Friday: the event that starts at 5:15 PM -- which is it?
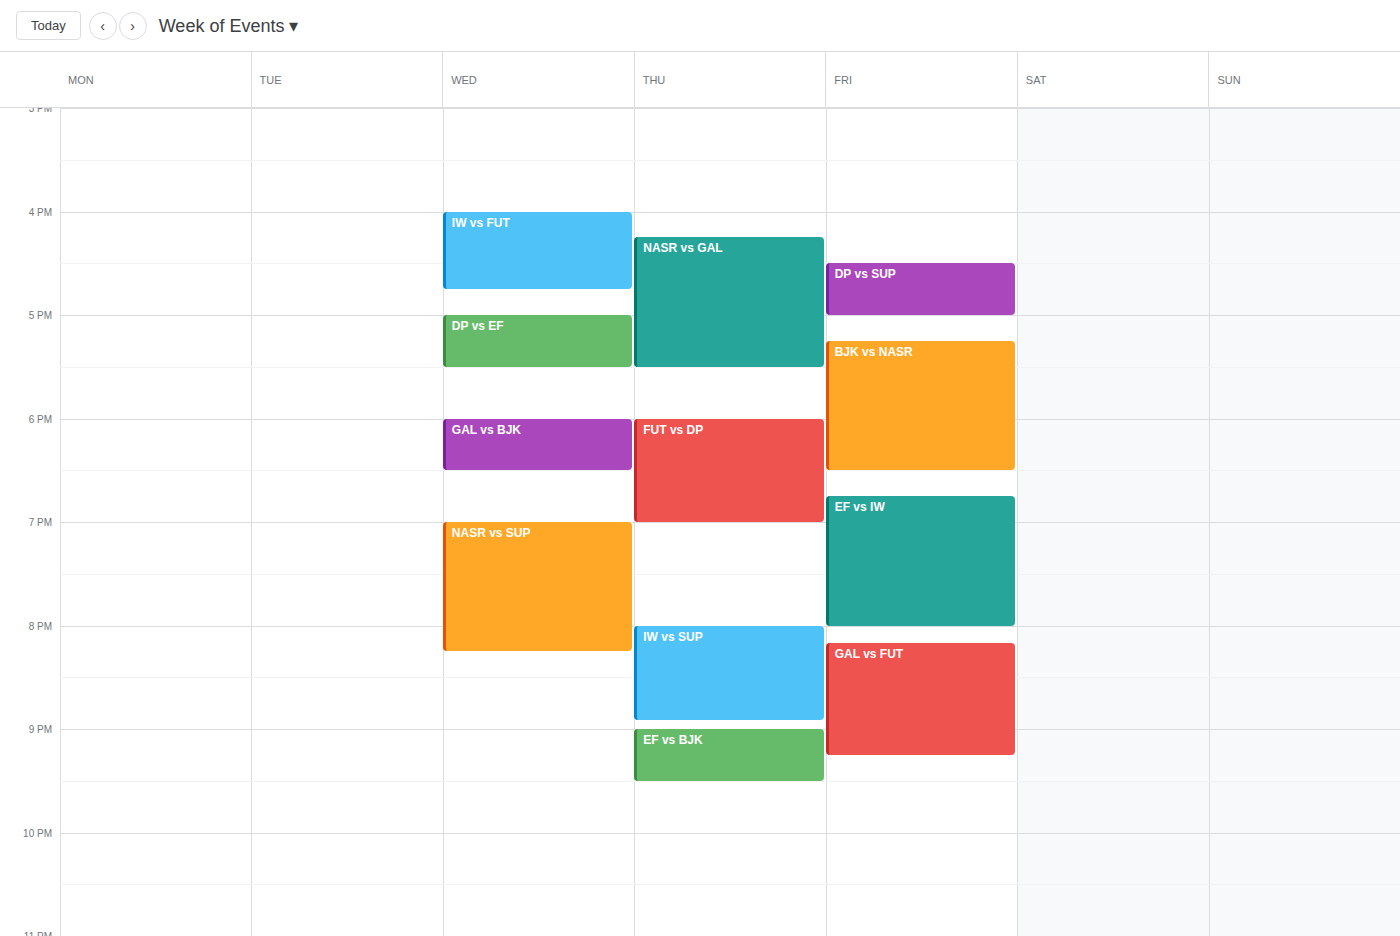
"BJK vs NASR"